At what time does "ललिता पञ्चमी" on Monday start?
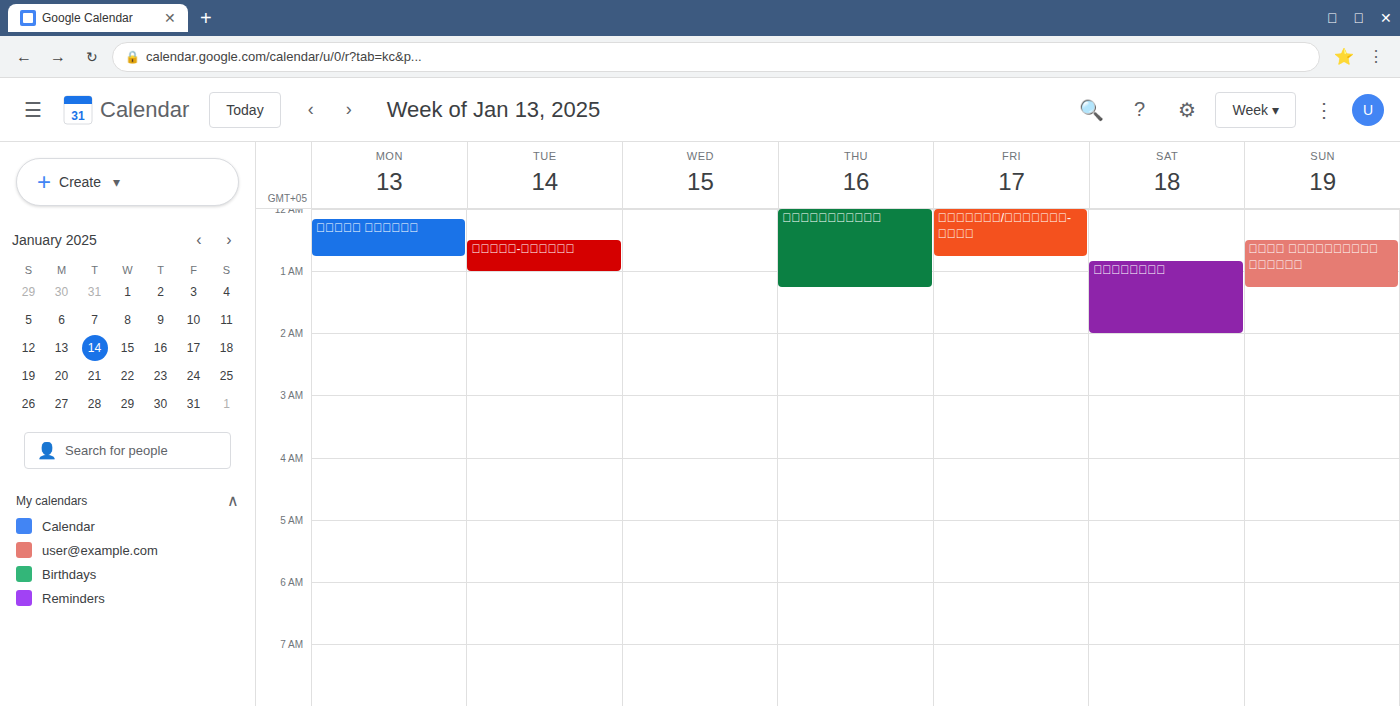
12:10 AM